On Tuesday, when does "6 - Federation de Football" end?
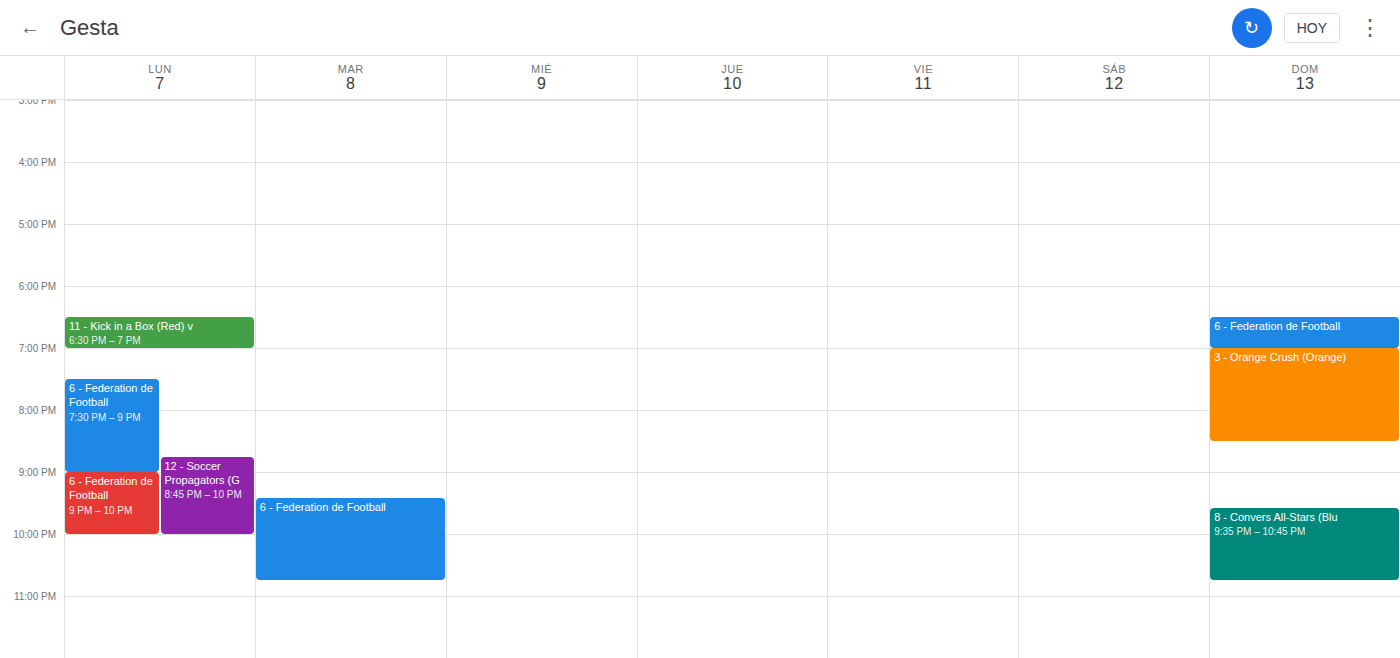
10:45 PM